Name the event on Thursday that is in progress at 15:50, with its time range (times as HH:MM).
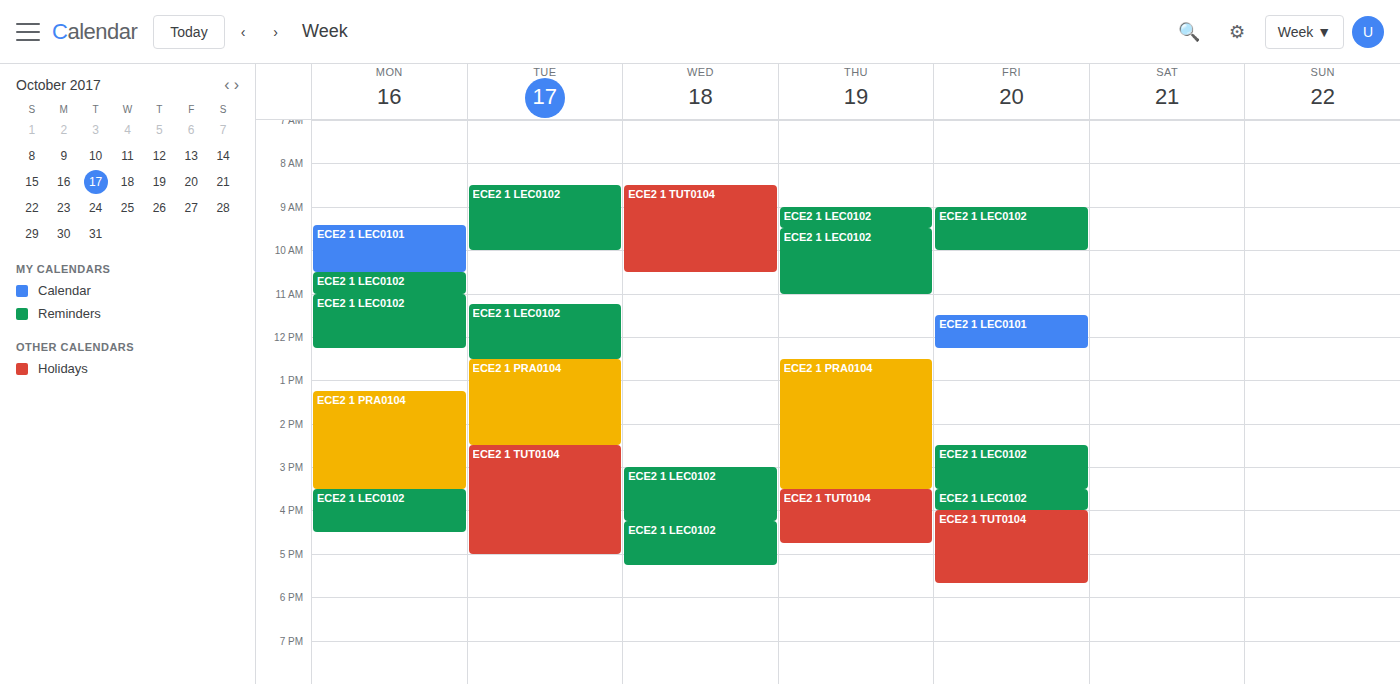
"ECE2 1 TUT0104", 15:30 to 16:45